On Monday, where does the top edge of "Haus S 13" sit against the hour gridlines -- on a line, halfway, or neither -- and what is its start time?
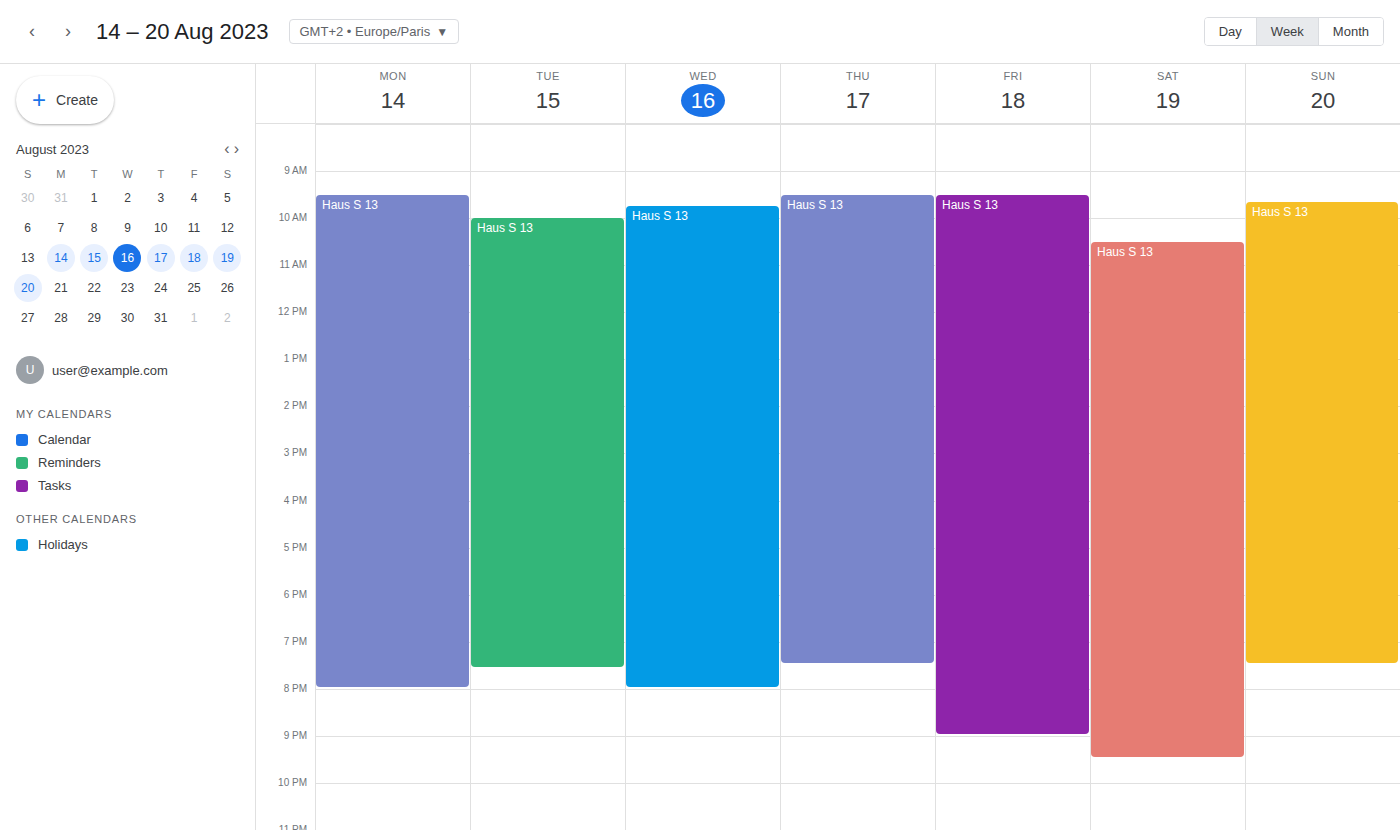
9:30 AM -- halfway between the 9 AM and 10 AM lines.